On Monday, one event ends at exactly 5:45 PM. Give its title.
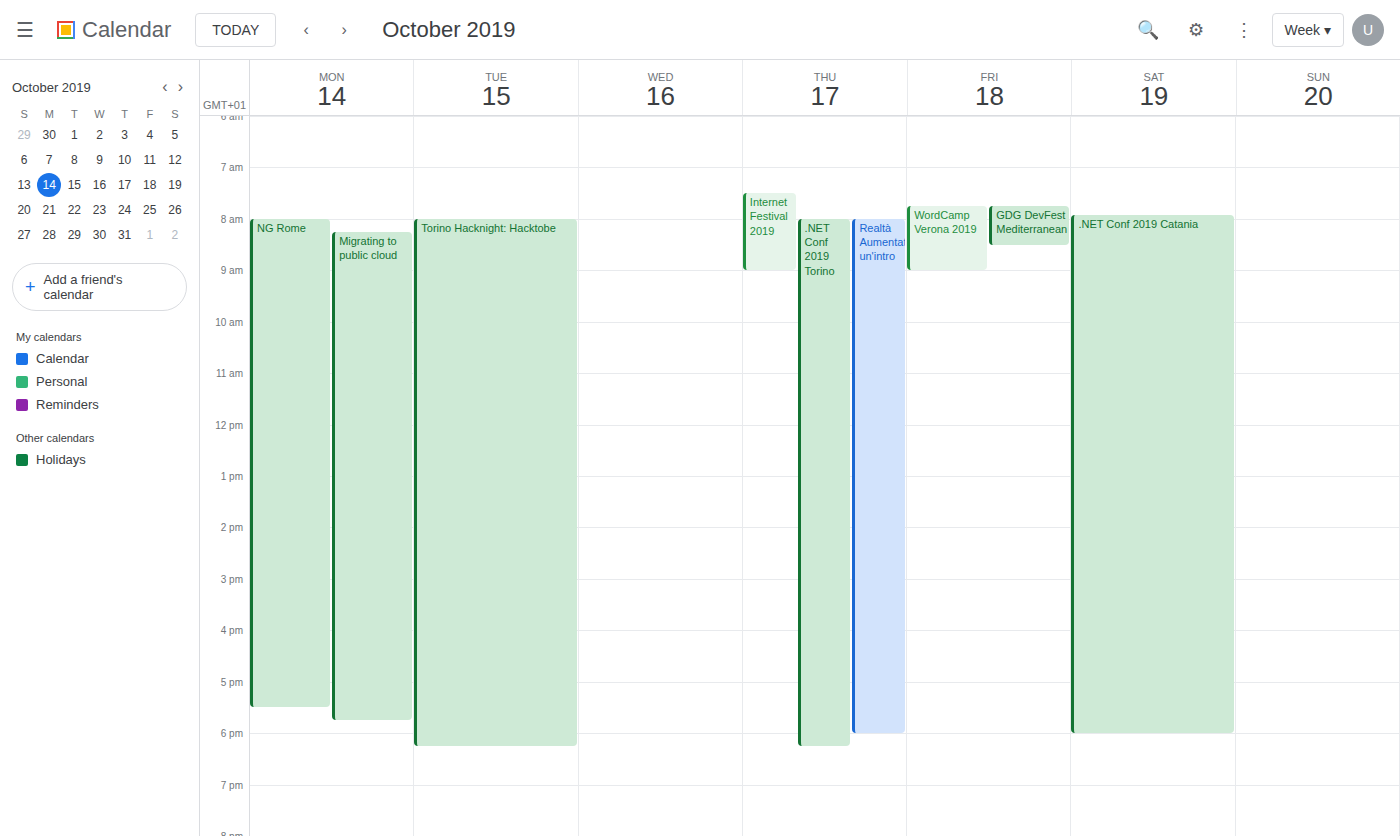
"Migrating to public cloud"